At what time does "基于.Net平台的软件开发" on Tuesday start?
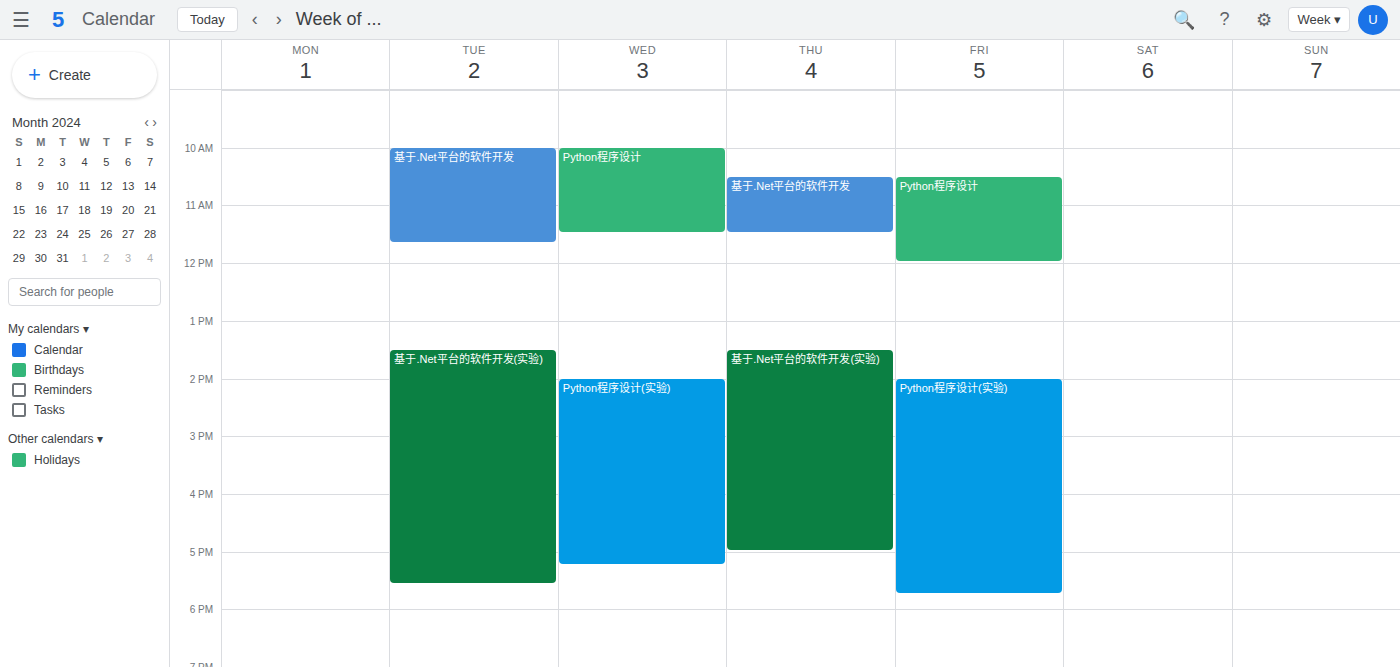
10:00